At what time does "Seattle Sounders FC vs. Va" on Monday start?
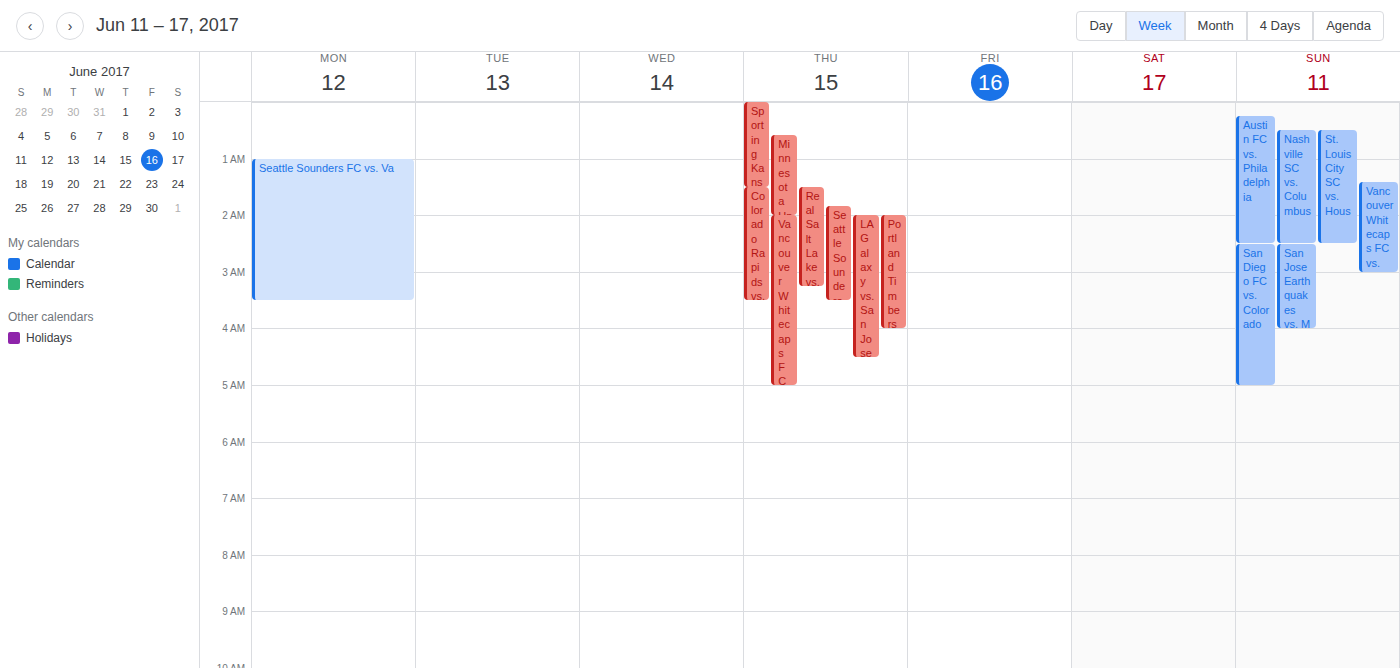
1:00 AM